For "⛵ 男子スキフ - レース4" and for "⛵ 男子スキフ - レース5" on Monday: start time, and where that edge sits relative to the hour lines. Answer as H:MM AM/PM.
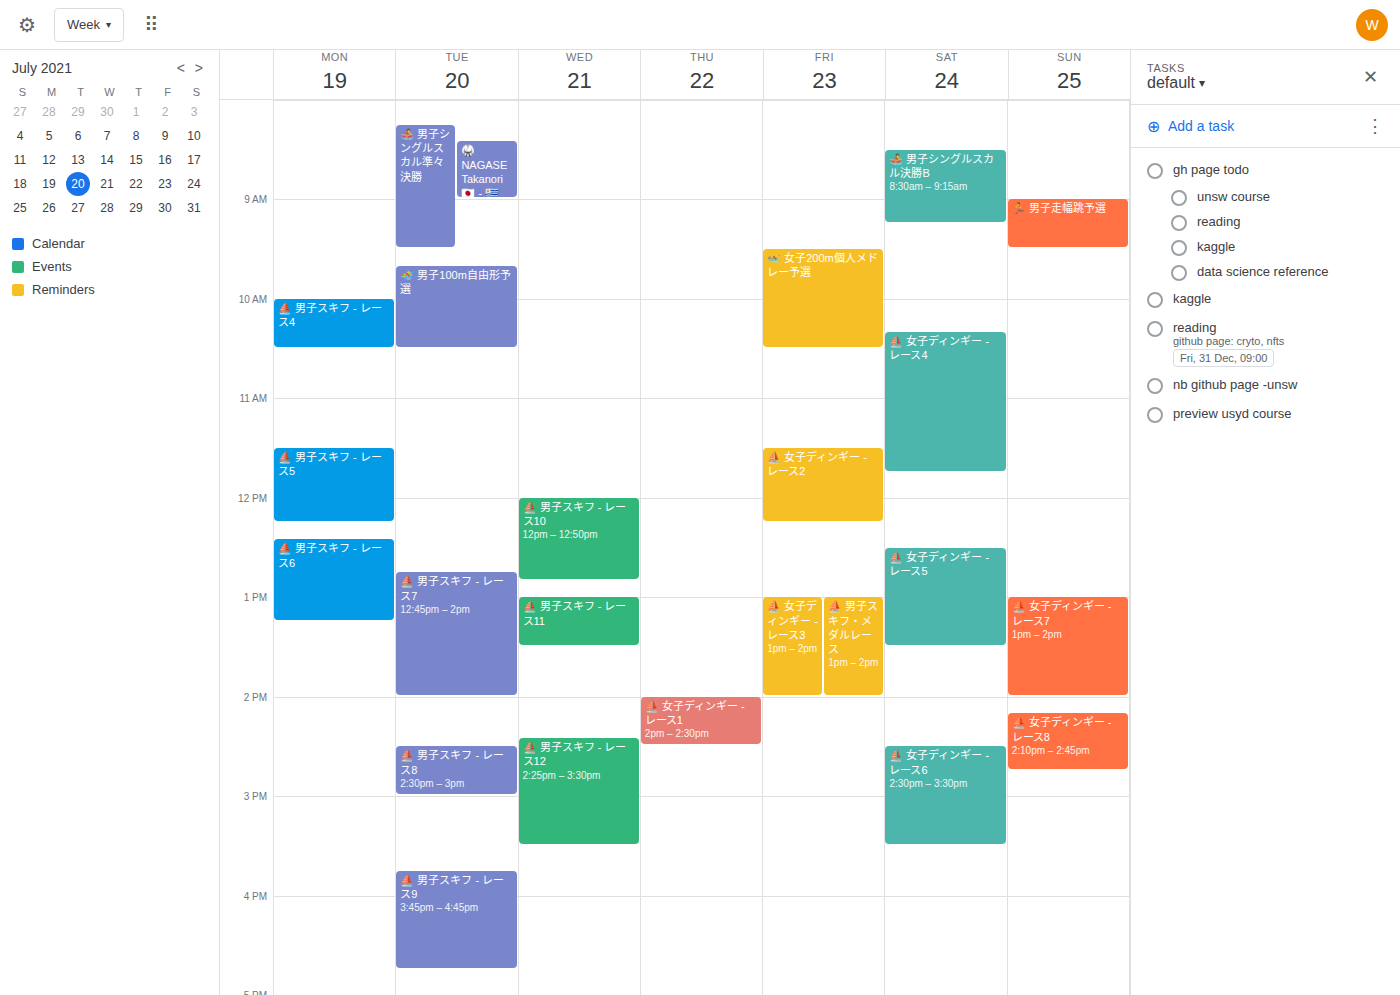
"⛵ 男子スキフ - レース4": 10:00 AM, exactly on the 10 AM line. "⛵ 男子スキフ - レース5": 11:30 AM, halfway between the 11 AM and 12 PM lines.